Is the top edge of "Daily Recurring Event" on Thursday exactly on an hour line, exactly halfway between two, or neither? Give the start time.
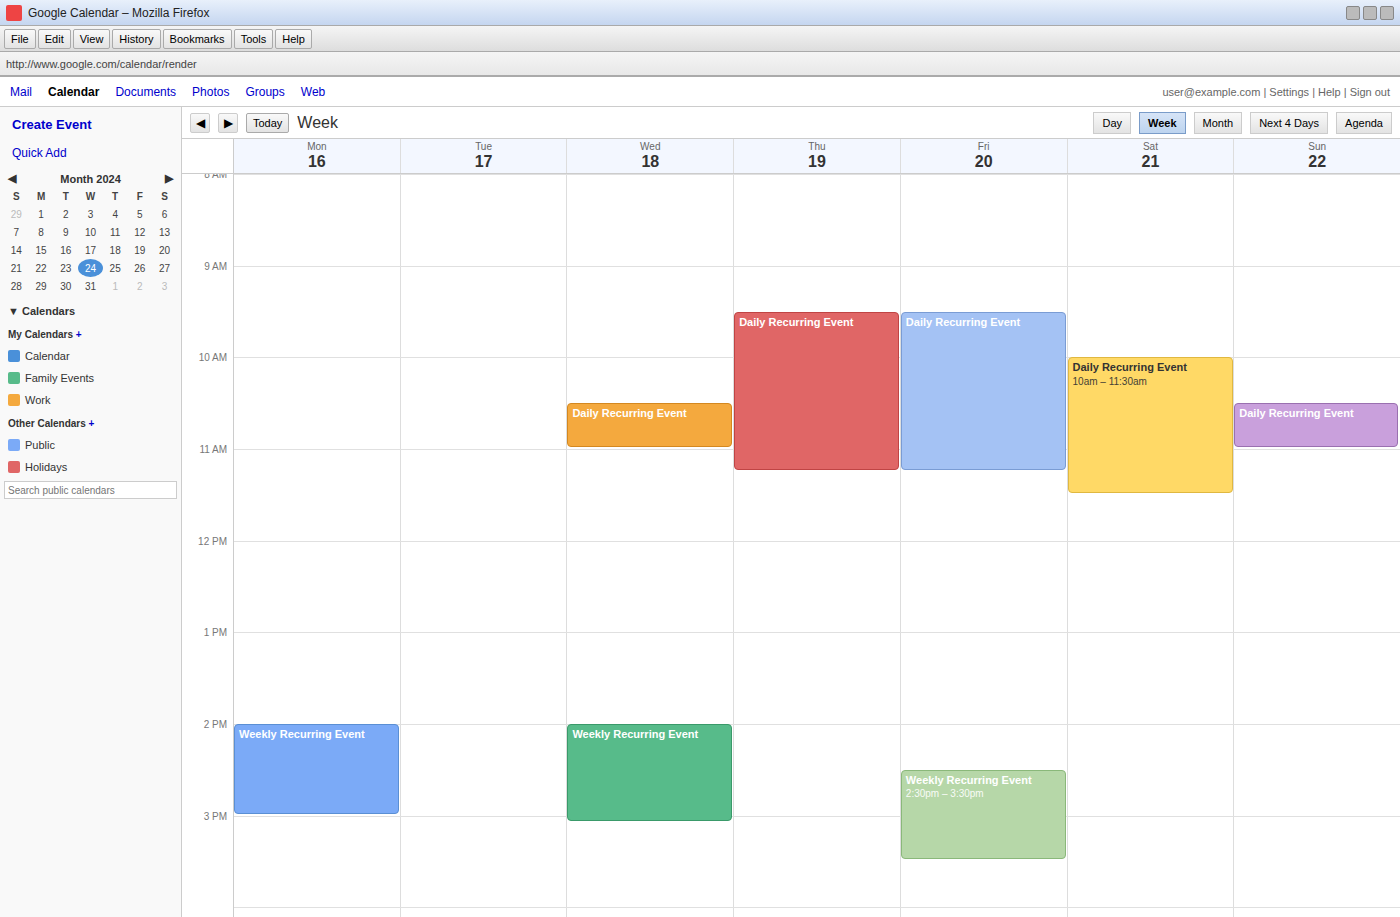
9:30 AM -- halfway between the 9 AM and 10 AM lines.